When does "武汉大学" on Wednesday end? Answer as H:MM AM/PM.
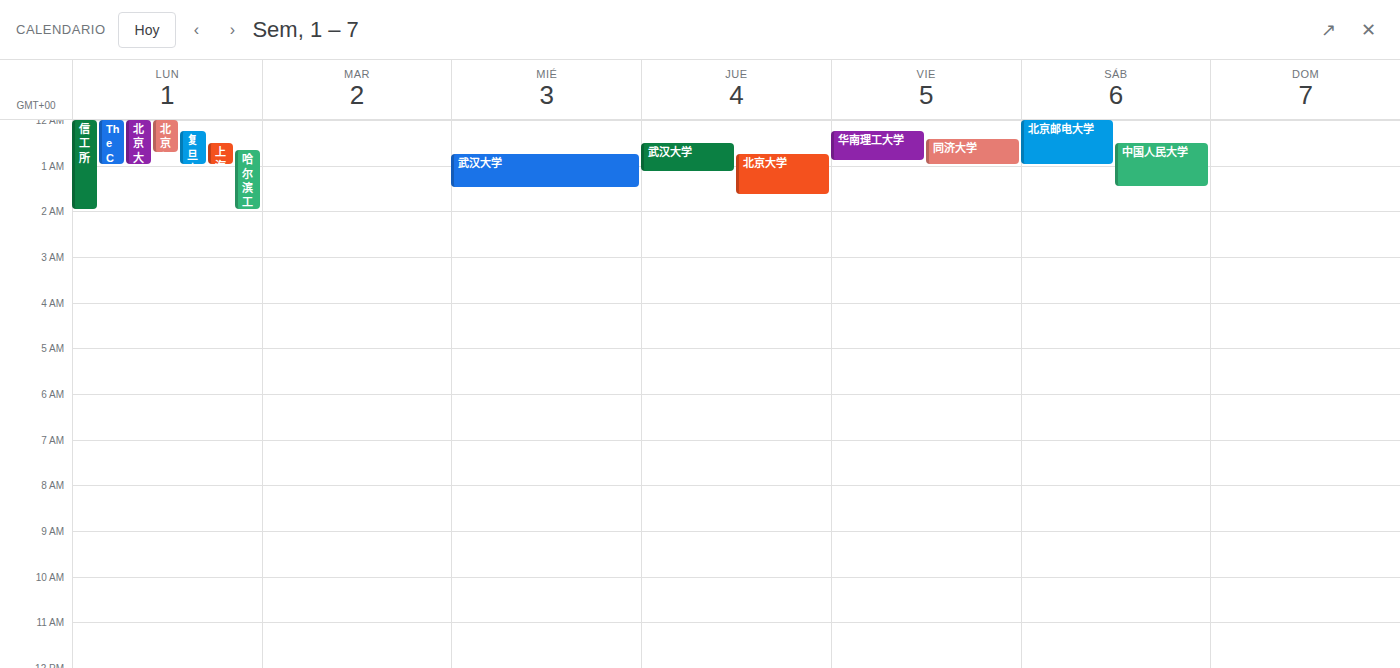
1:30 AM